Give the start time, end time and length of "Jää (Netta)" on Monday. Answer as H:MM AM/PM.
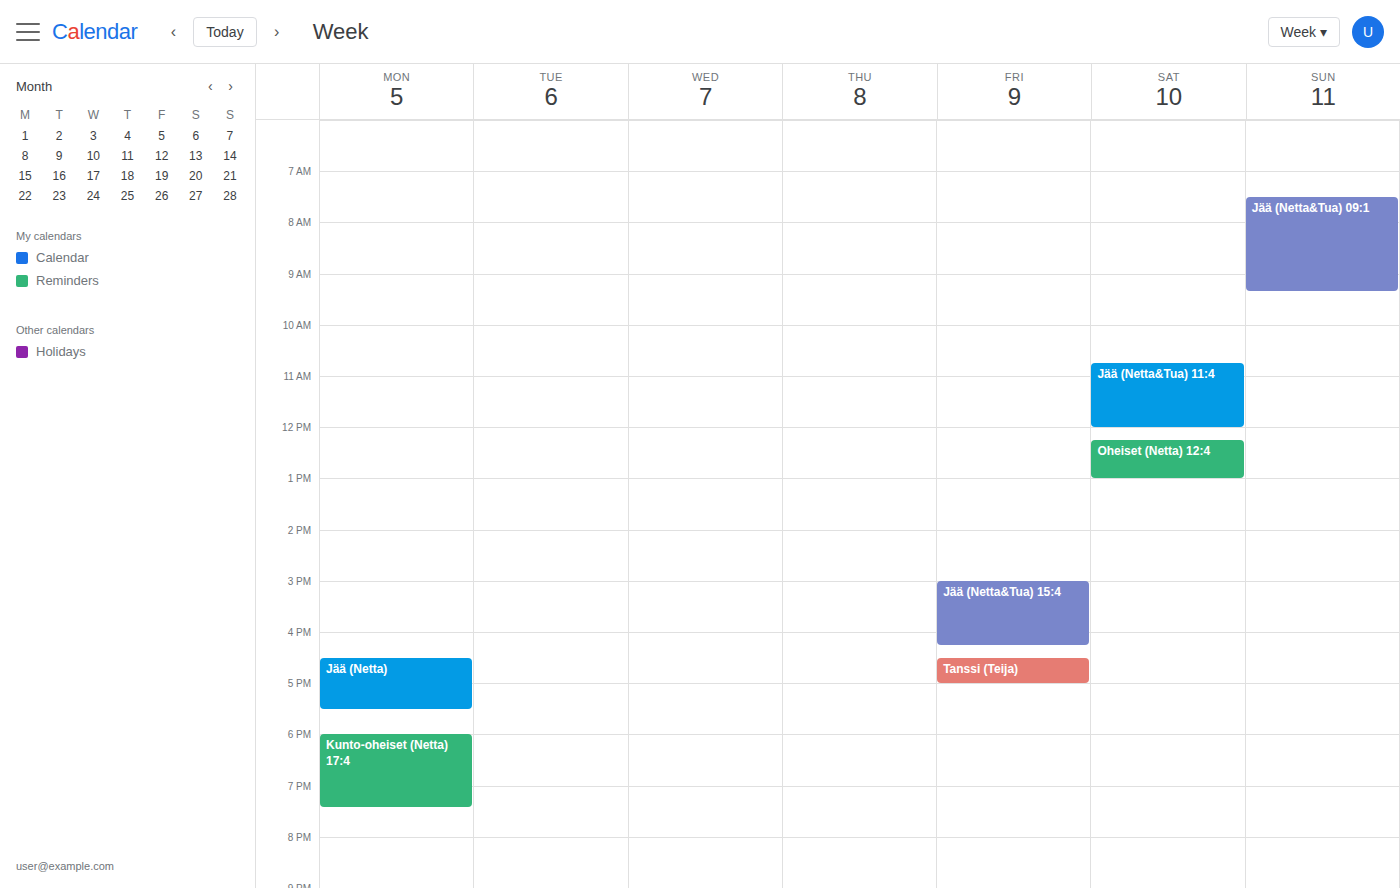
4:30 PM to 5:30 PM, 1 hour